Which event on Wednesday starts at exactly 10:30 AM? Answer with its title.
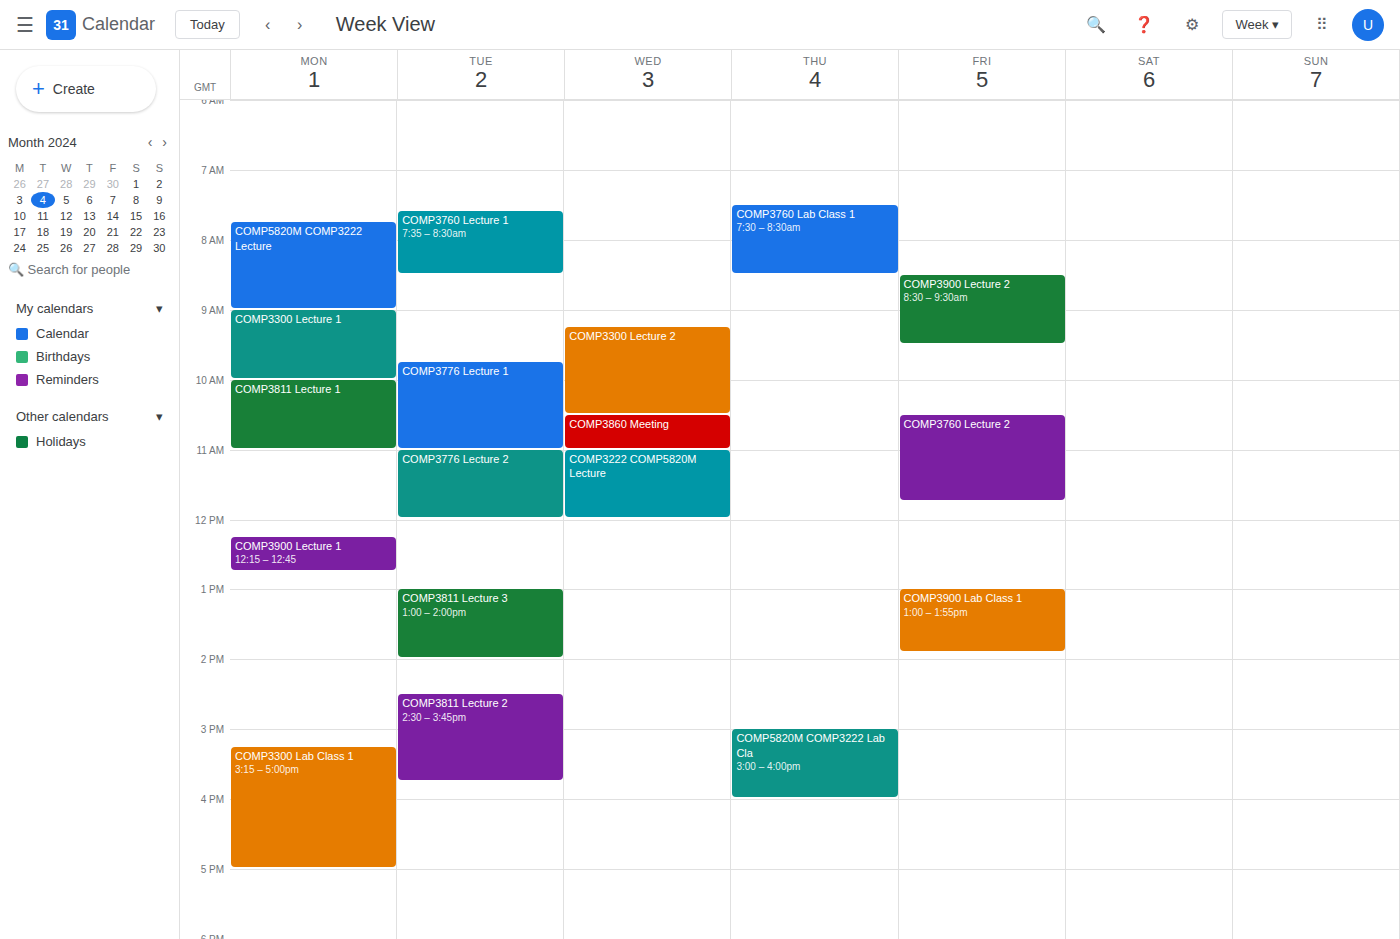
"COMP3860 Meeting"